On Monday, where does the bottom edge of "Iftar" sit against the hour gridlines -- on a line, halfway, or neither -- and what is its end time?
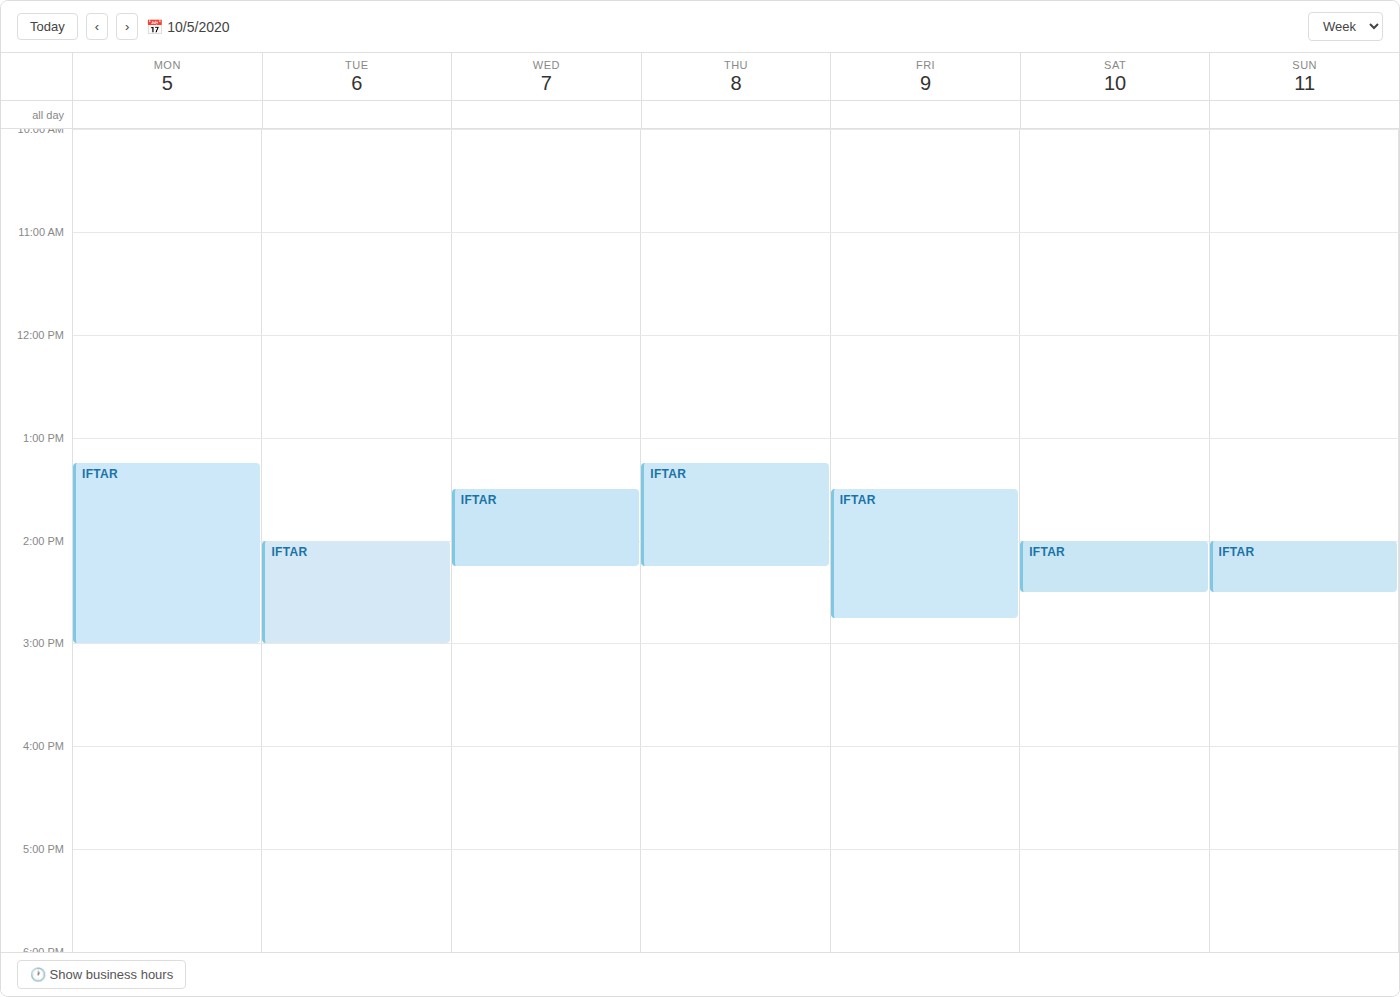
3:00 PM -- exactly on the 3 PM line.